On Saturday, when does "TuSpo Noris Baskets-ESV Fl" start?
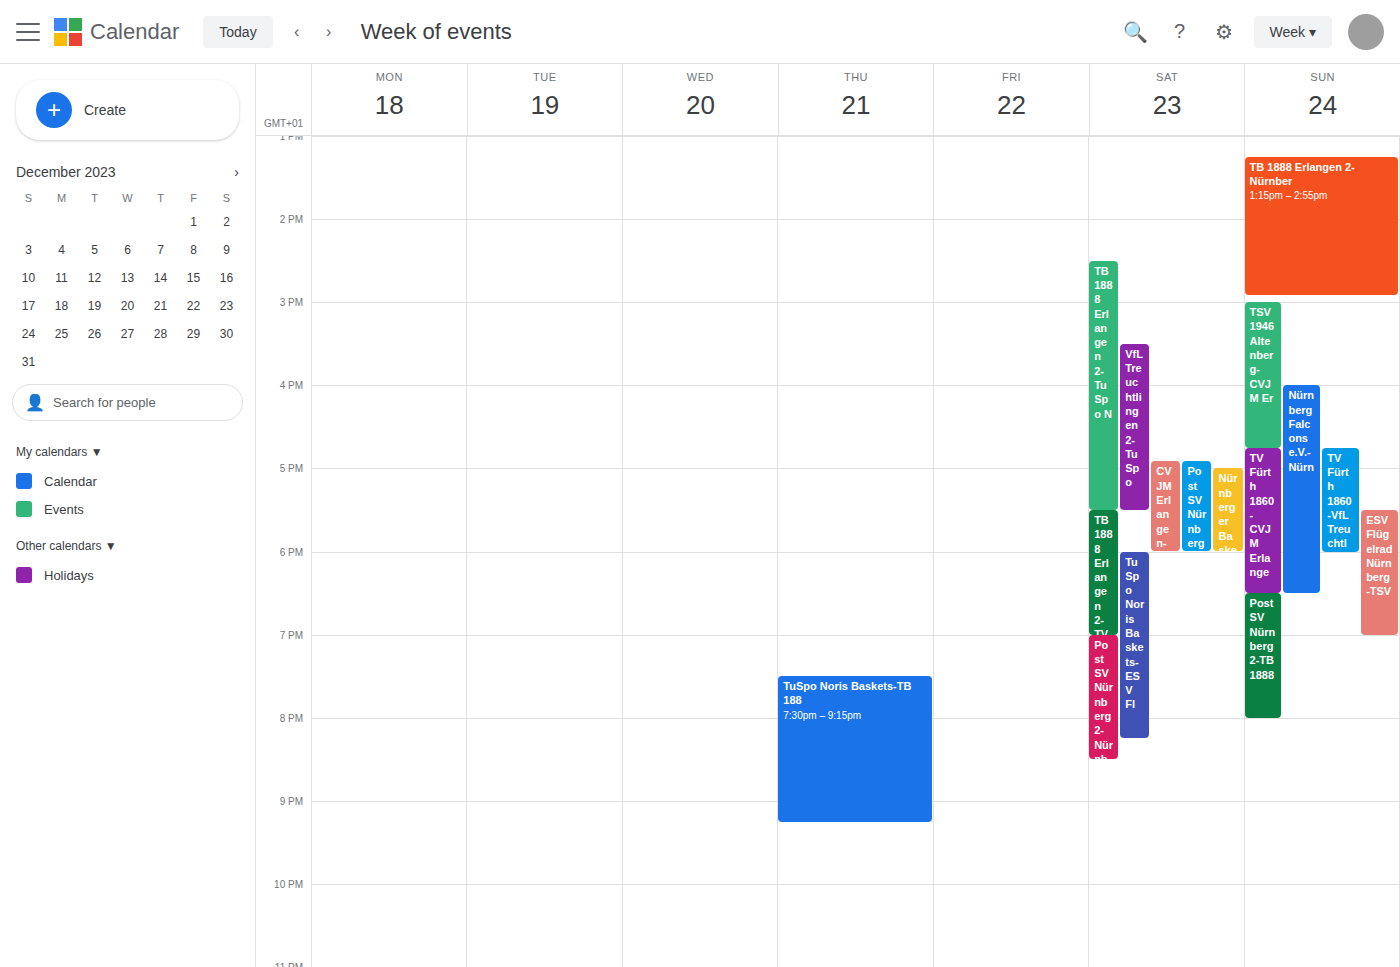
6:00 PM